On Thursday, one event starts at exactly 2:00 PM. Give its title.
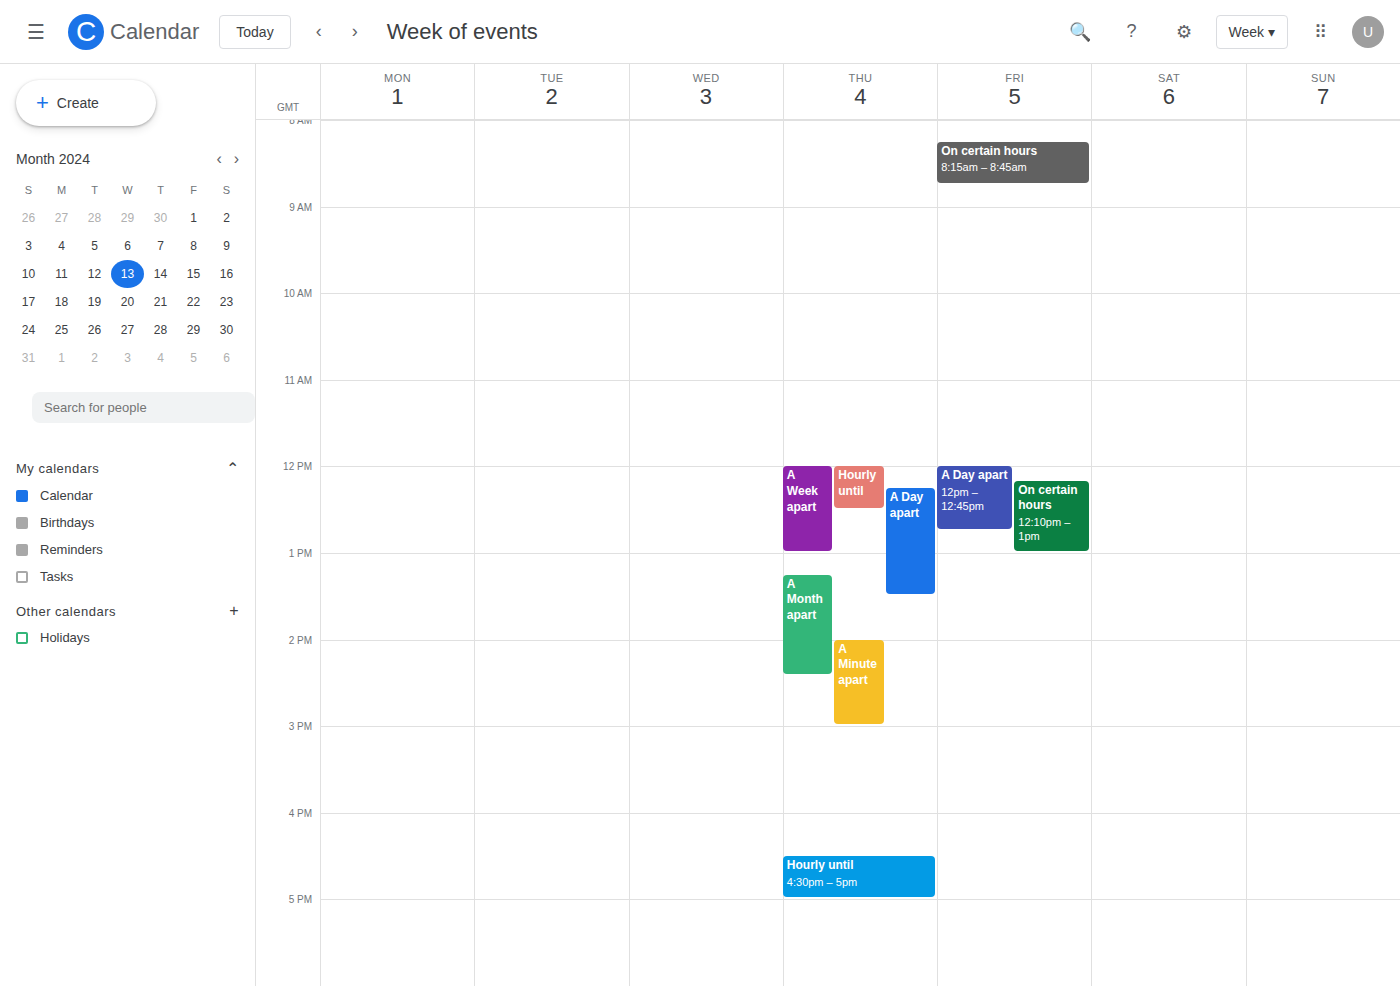
"A Minute apart"